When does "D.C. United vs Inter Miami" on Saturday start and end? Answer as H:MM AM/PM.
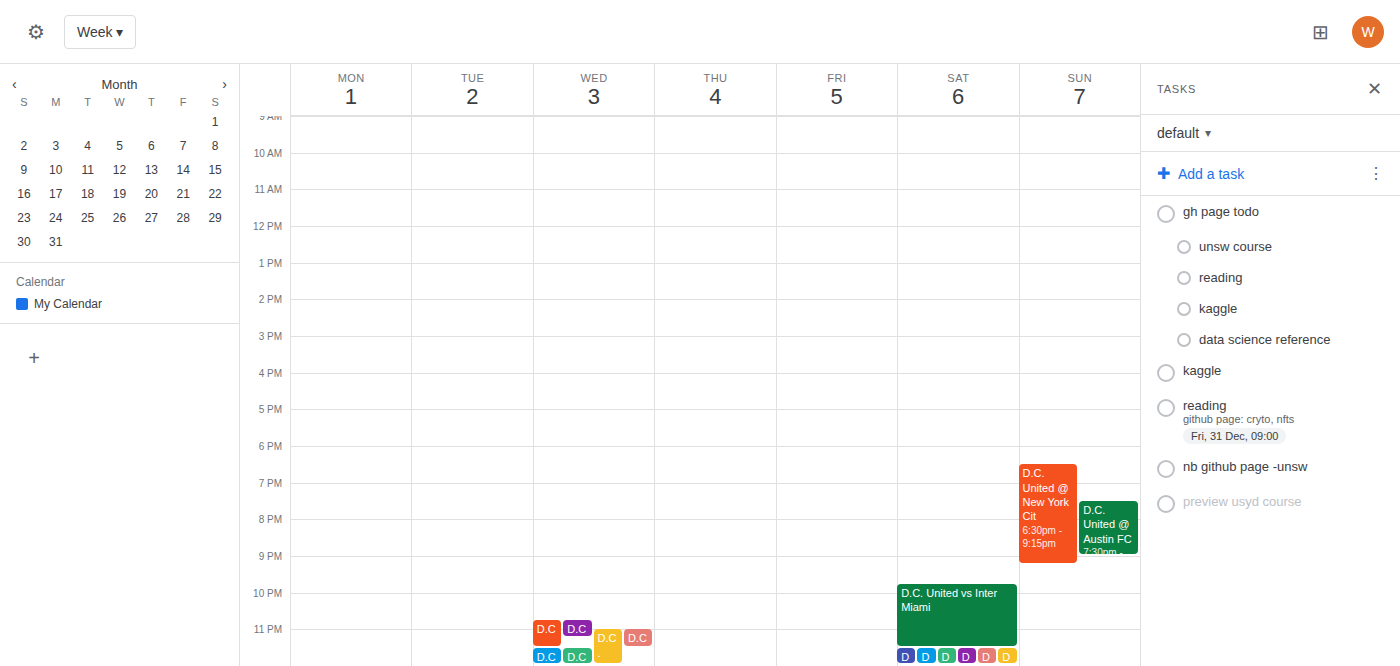
9:45 PM to 11:30 PM